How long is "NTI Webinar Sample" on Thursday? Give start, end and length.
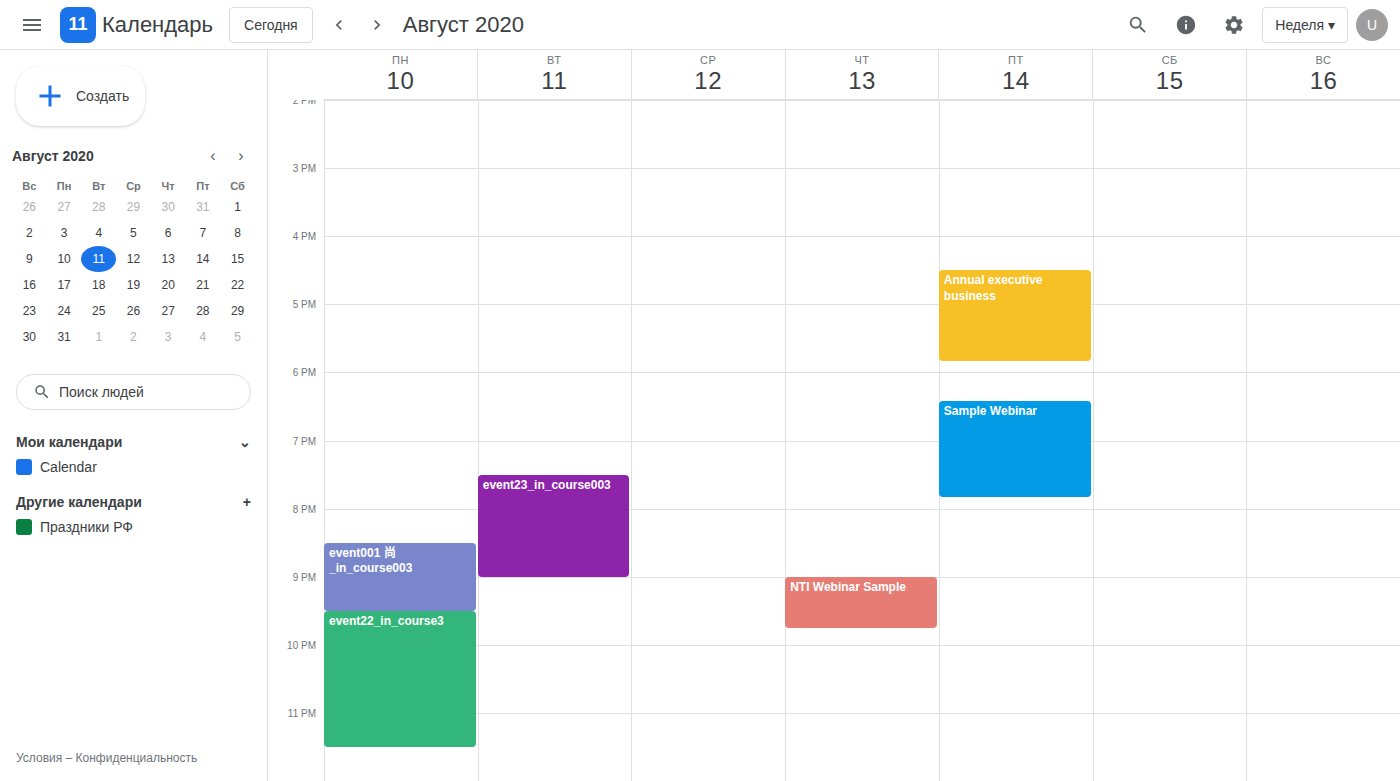
21:00 to 21:45, 45 minutes